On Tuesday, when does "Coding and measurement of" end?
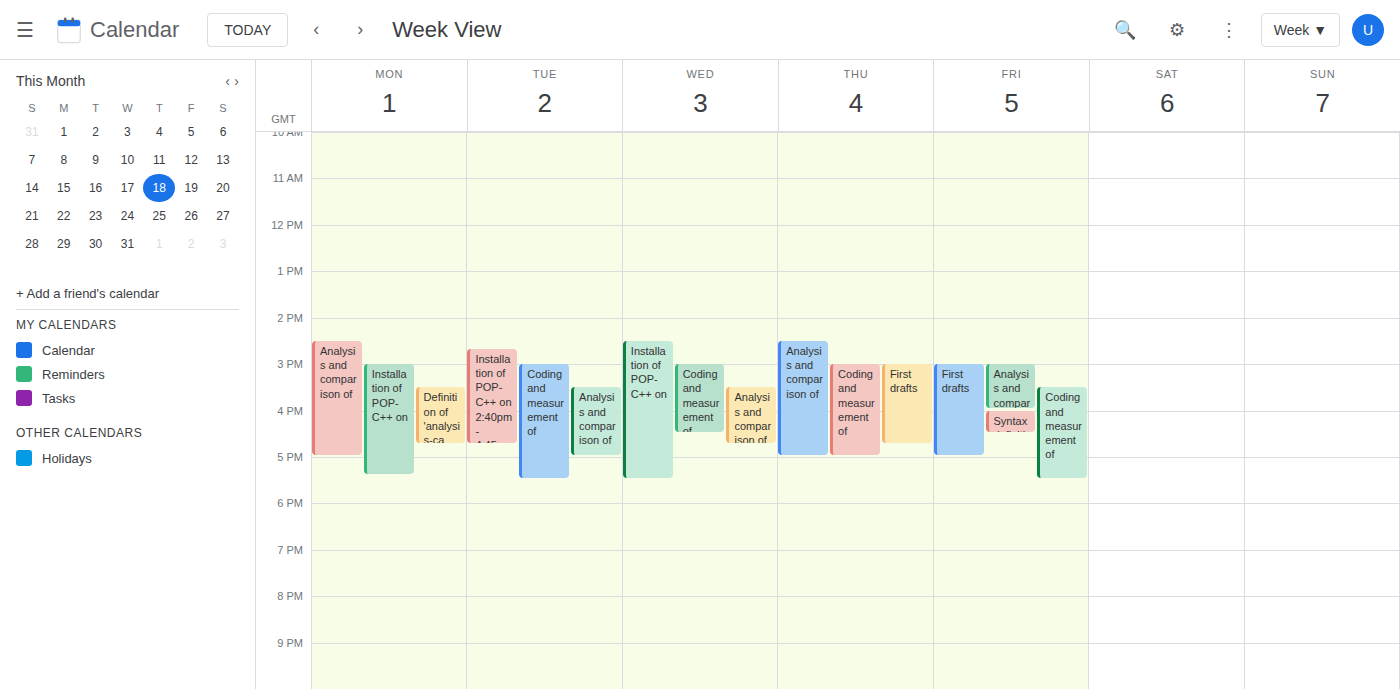
5:30 PM